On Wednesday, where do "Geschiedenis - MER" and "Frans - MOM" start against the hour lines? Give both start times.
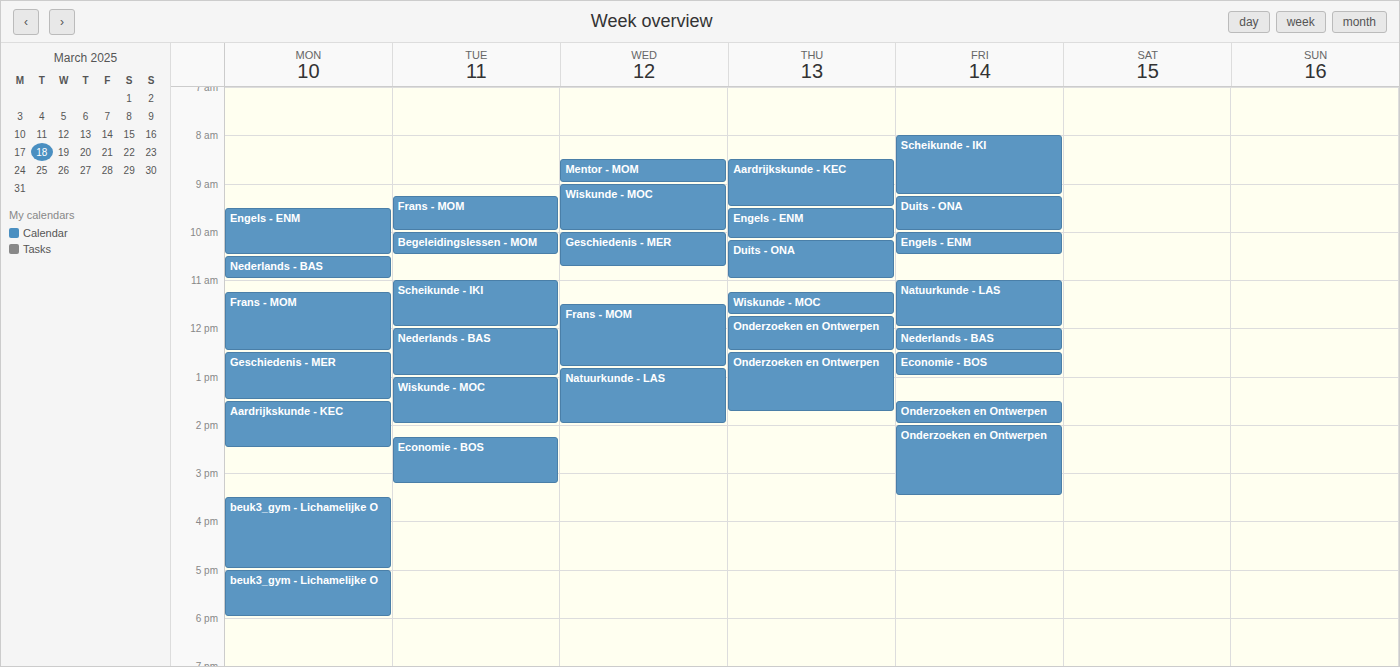
"Geschiedenis - MER": 10:00 AM, exactly on the 10 AM line. "Frans - MOM": 11:30 AM, halfway between the 11 AM and 12 PM lines.